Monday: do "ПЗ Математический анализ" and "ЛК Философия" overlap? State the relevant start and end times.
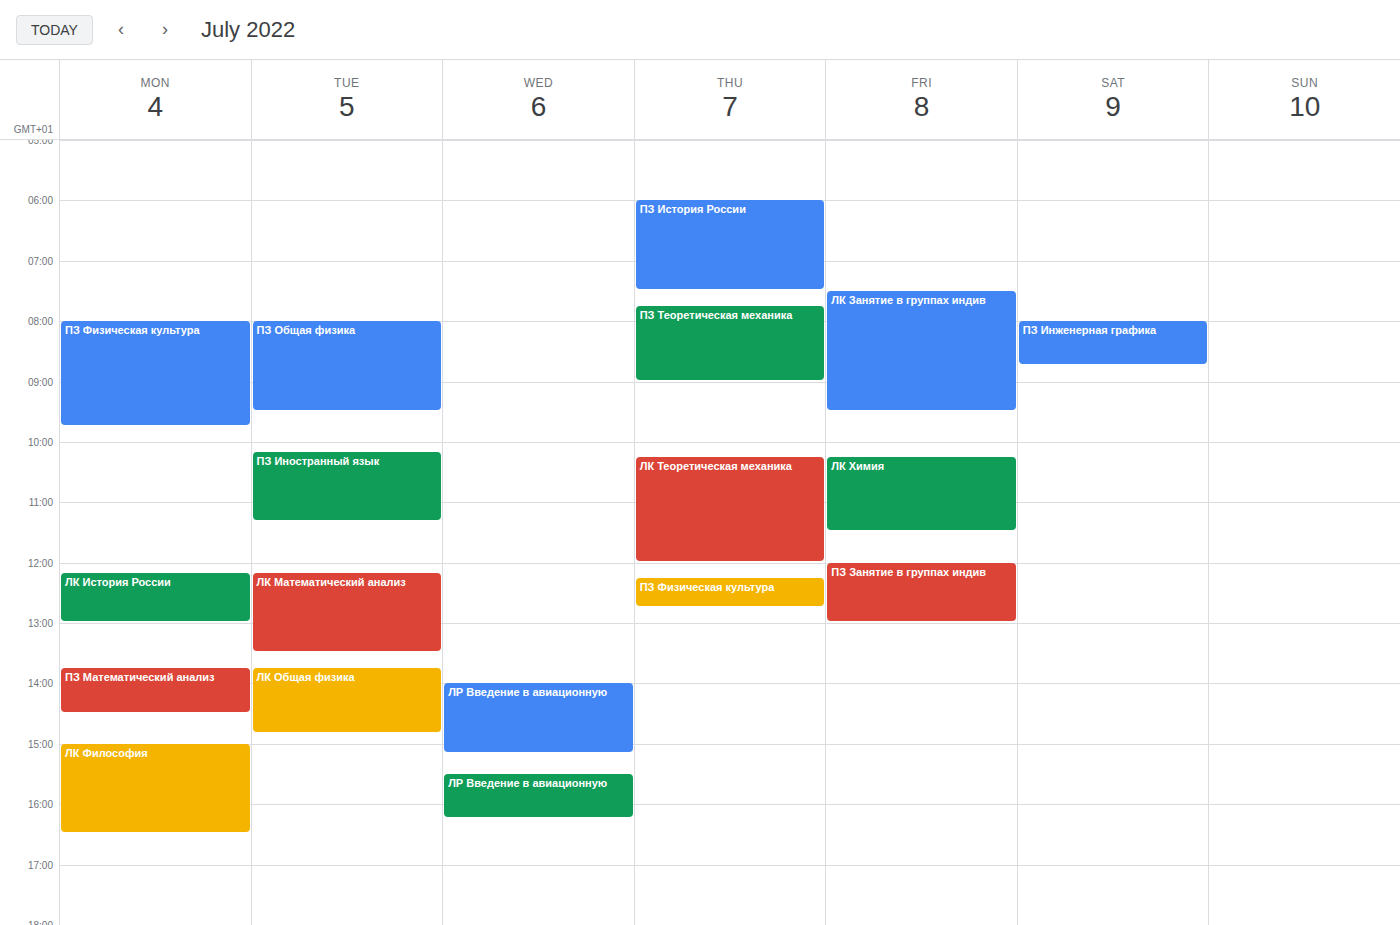
"ПЗ Математический анализ" ends at 2:30 PM and "ЛК Философия" starts at 3:00 PM -- no overlap.